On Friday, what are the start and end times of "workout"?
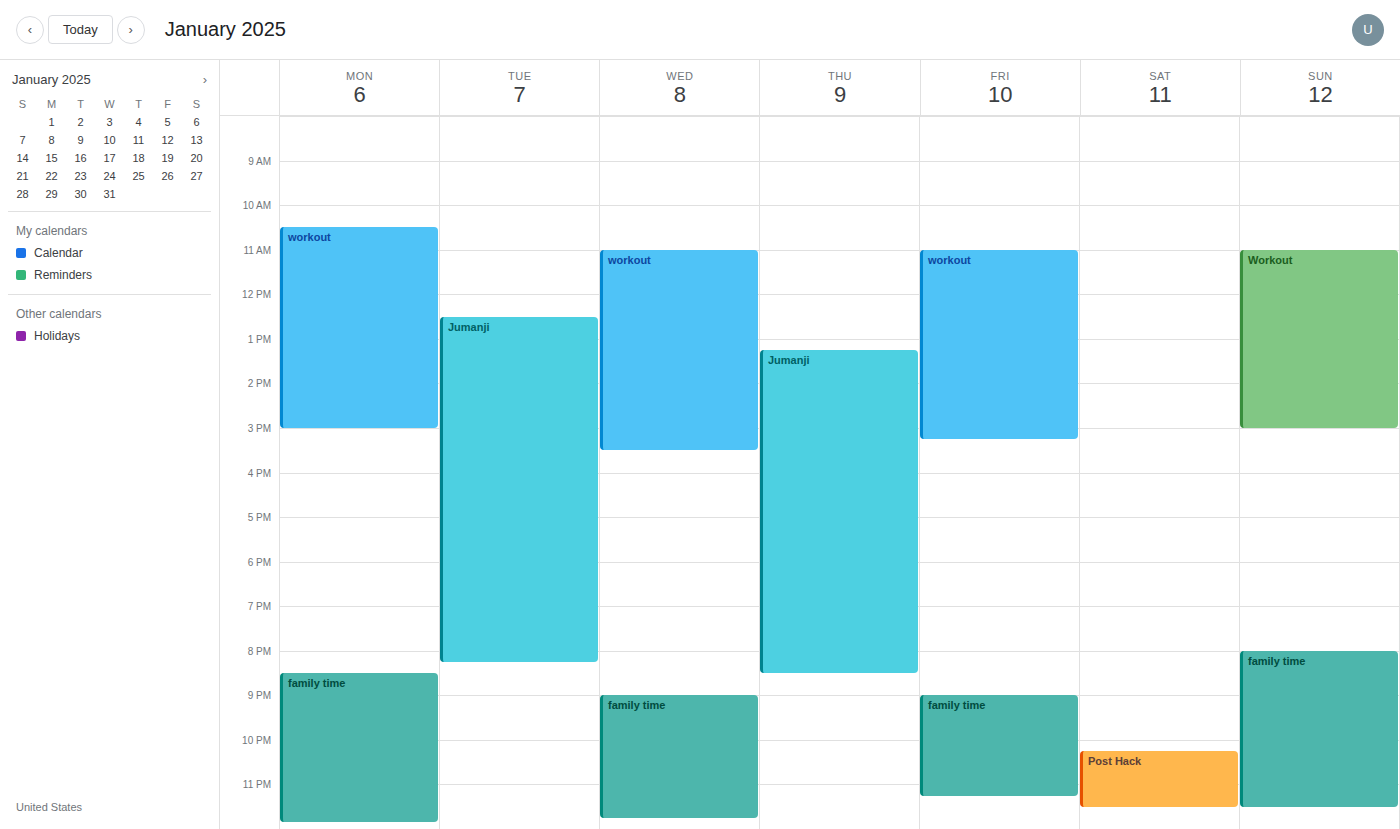
11:00 AM to 3:15 PM